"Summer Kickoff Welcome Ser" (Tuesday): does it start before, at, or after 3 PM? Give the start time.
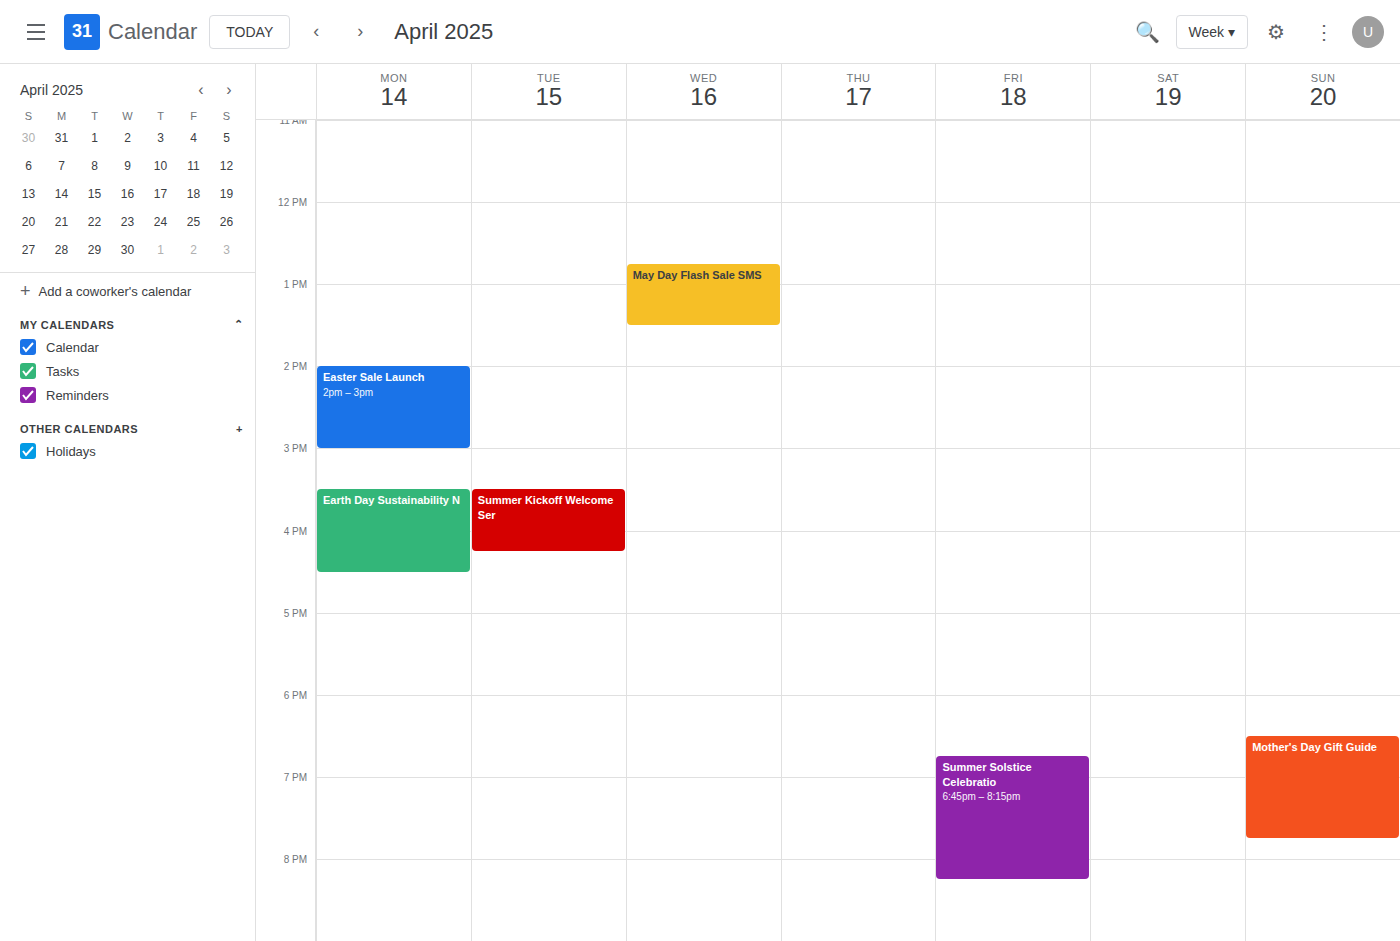
3:30 PM -- after 3 PM, 30 minutes below the 3 PM line.